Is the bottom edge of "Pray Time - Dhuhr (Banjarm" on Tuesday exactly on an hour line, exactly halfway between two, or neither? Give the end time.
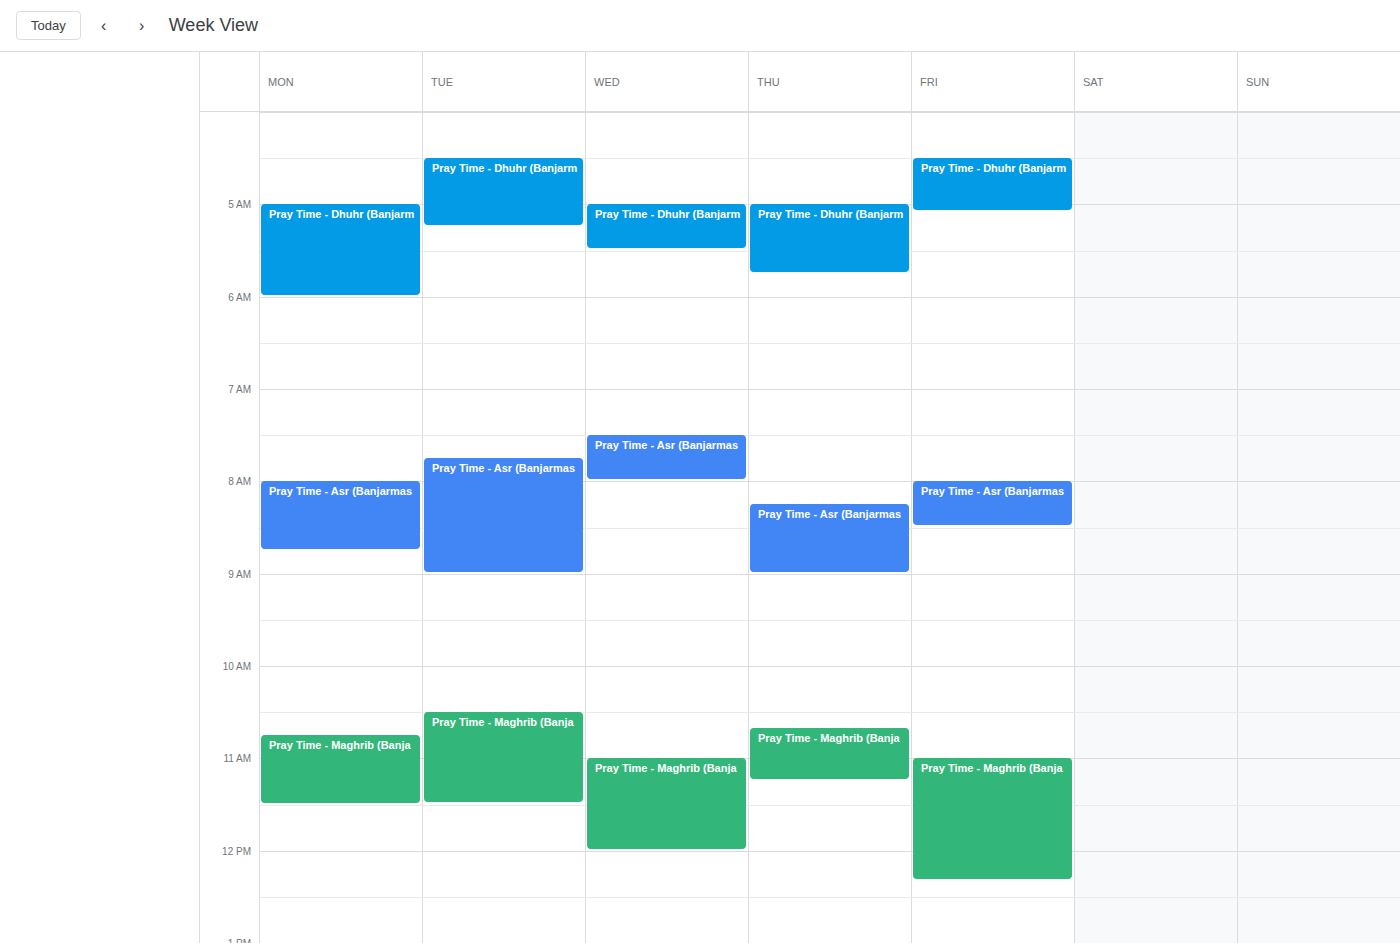
5:15 AM -- neither: a quarter of the way from the 5 AM line to the 6 AM line.